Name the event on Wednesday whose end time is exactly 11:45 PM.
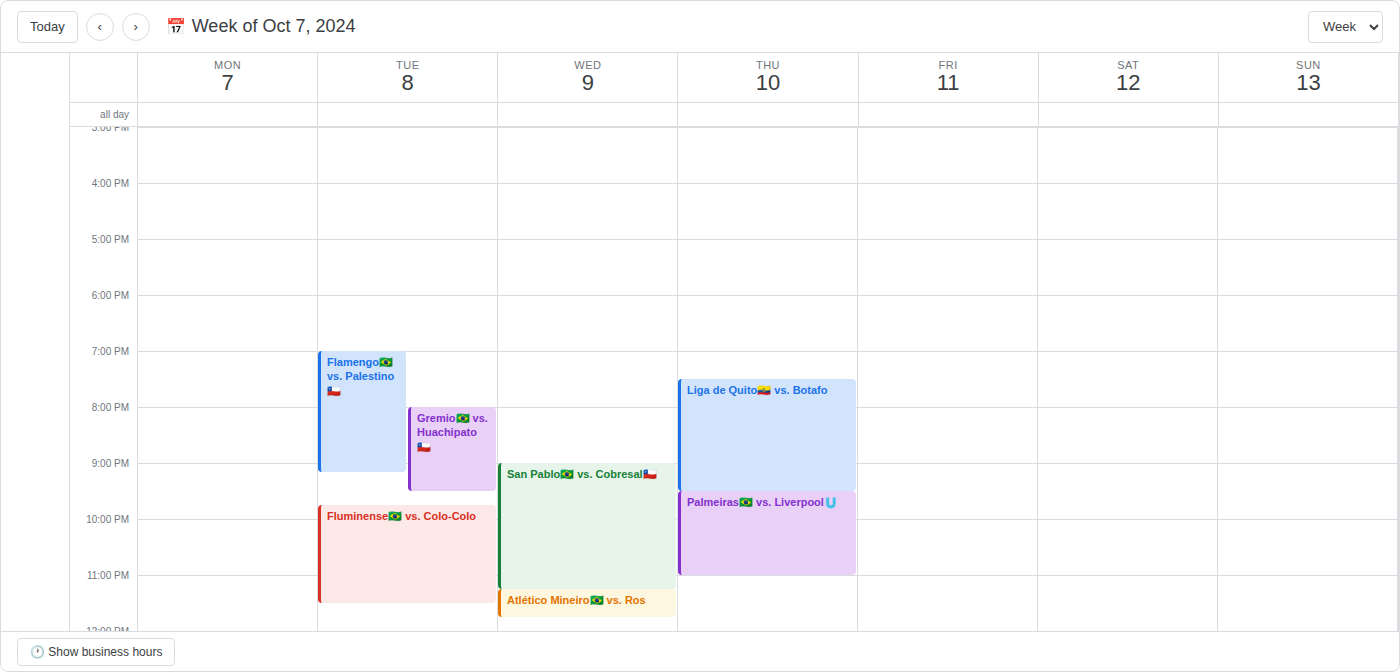
"Atlético Mineiro🇧🇷 vs. Ros"